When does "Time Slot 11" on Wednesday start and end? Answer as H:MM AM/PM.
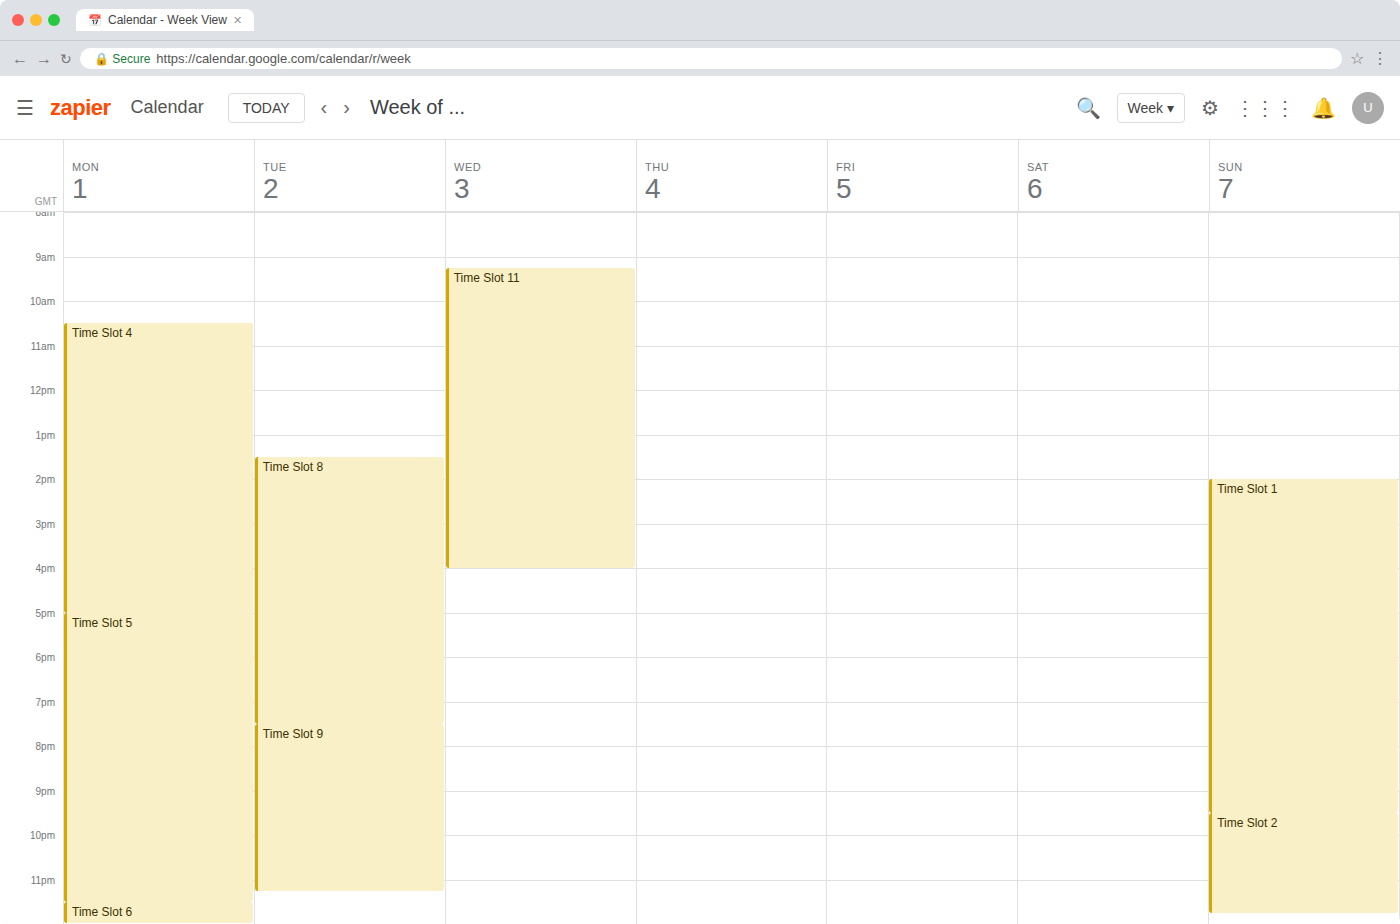
9:15 AM to 4:00 PM